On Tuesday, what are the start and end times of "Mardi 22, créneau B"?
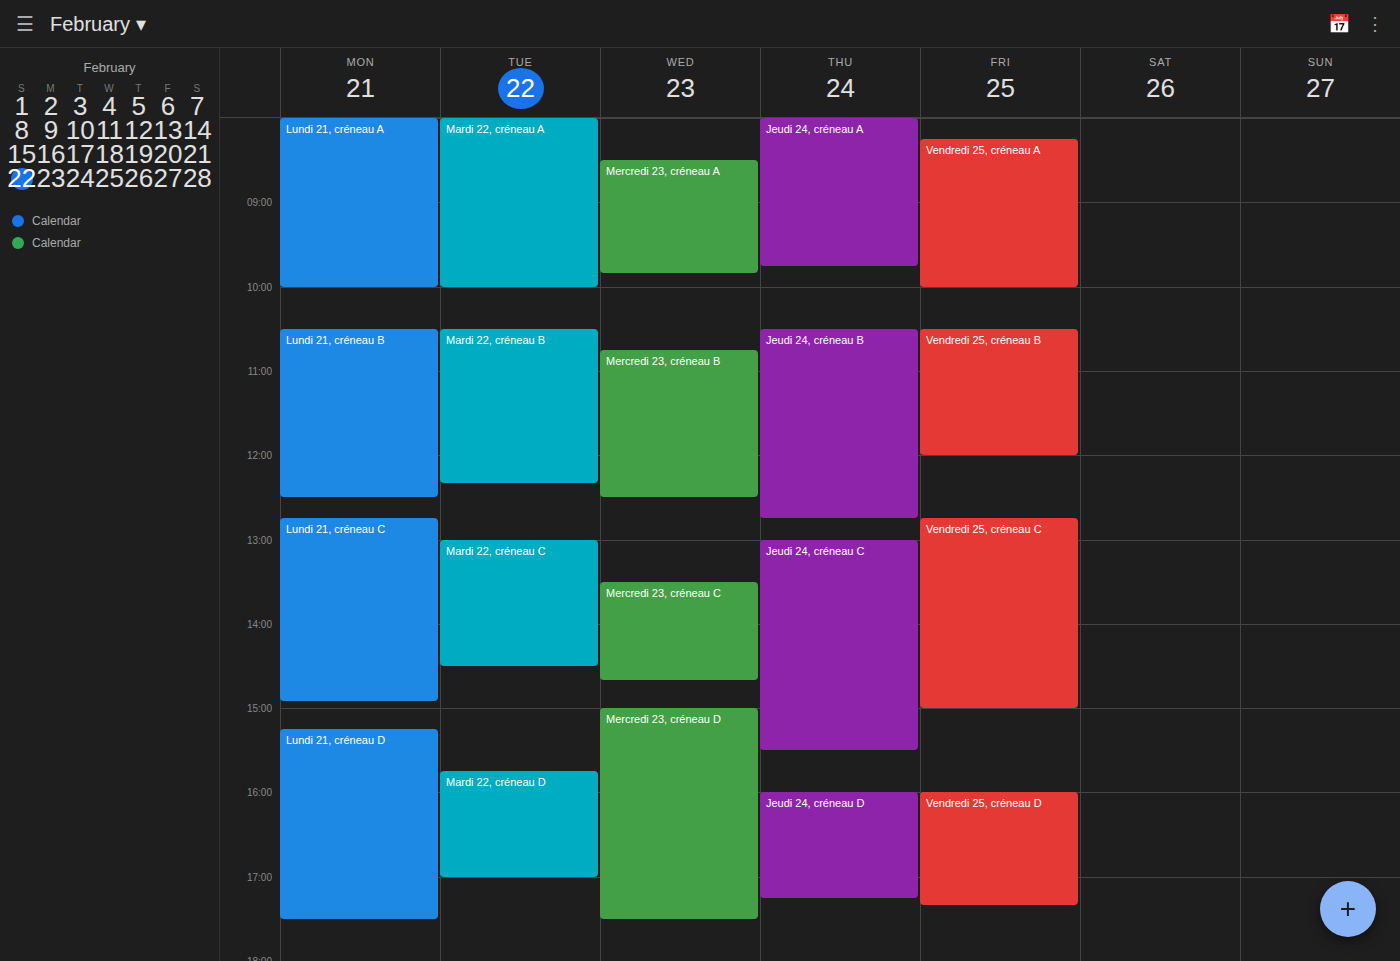
10:30 AM to 12:20 PM